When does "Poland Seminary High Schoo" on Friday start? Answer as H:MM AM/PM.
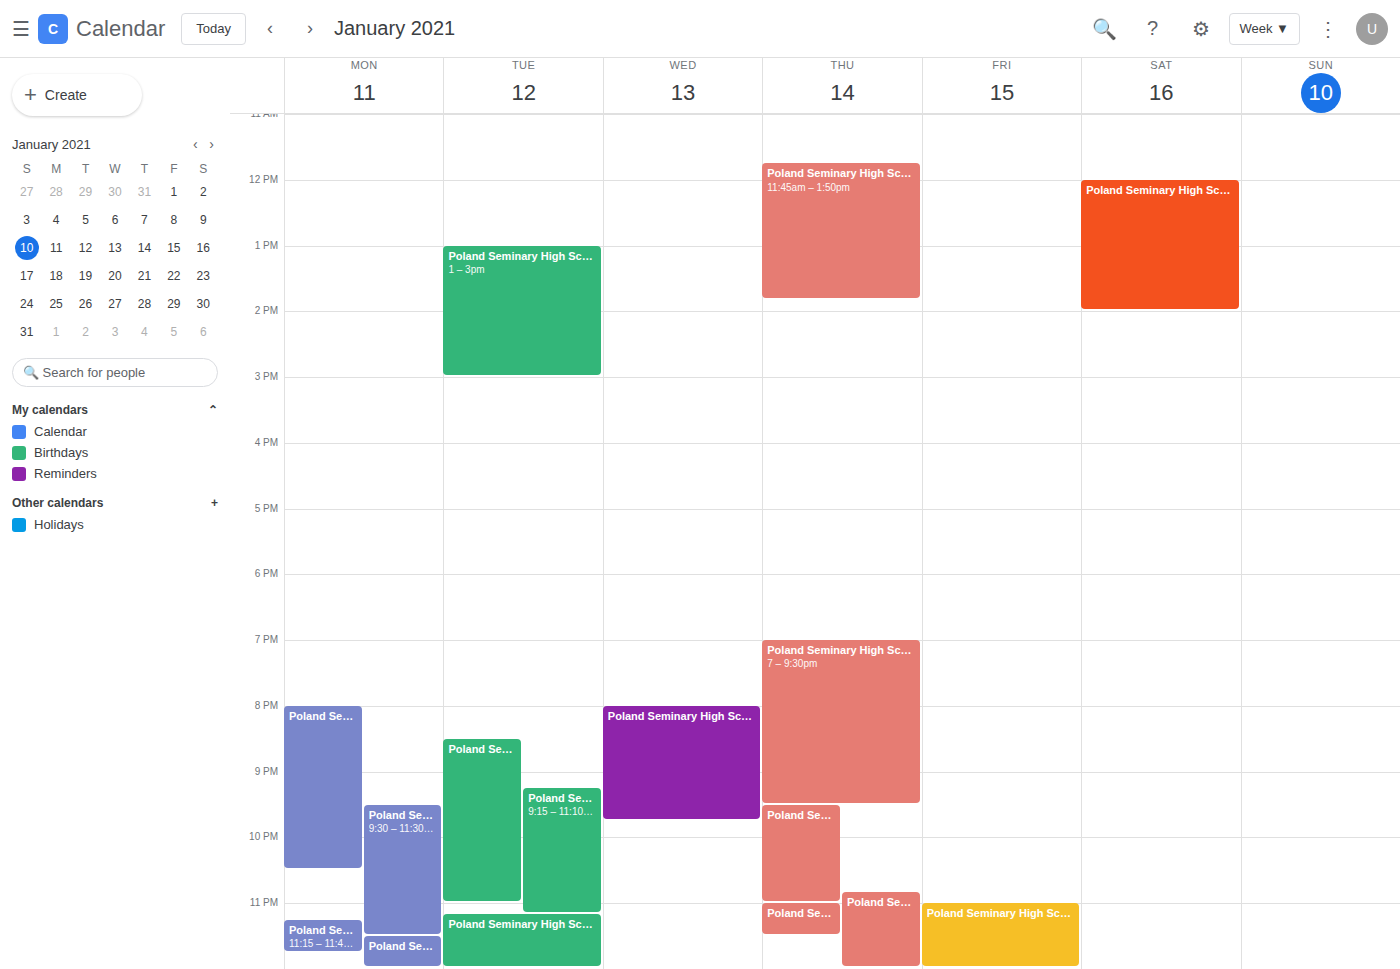
11:00 PM